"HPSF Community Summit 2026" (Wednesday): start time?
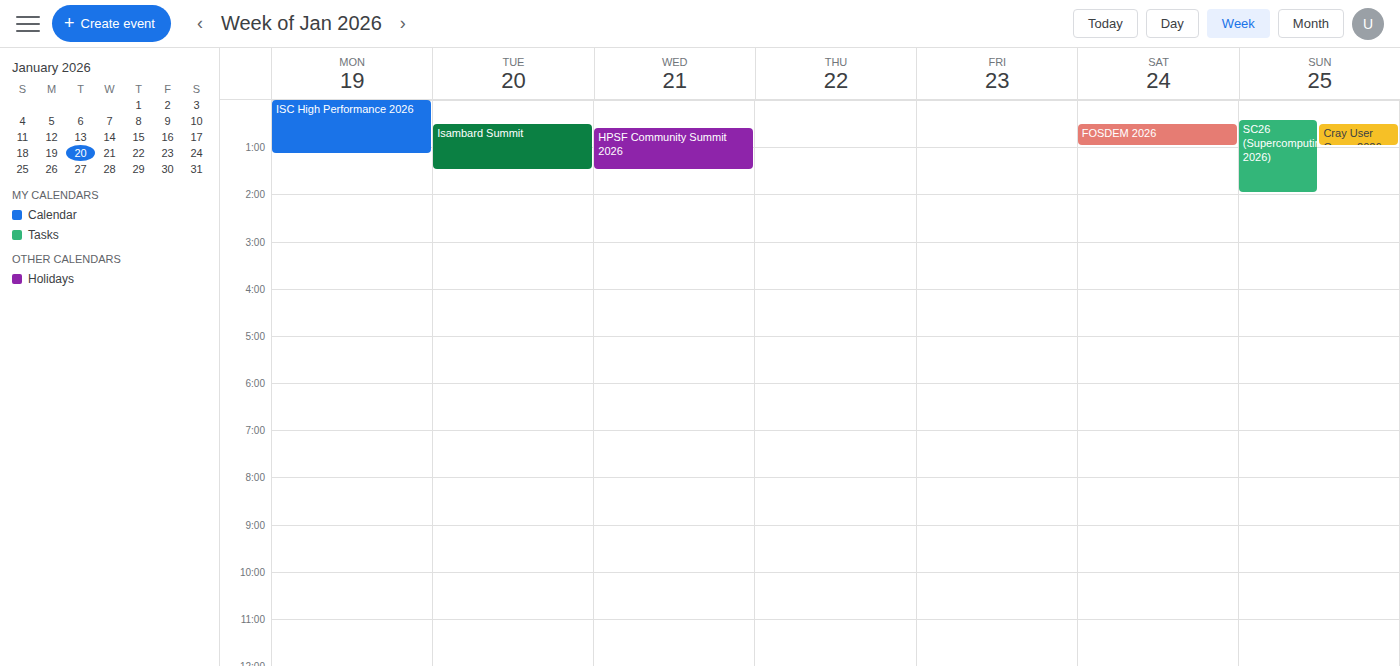
00:35